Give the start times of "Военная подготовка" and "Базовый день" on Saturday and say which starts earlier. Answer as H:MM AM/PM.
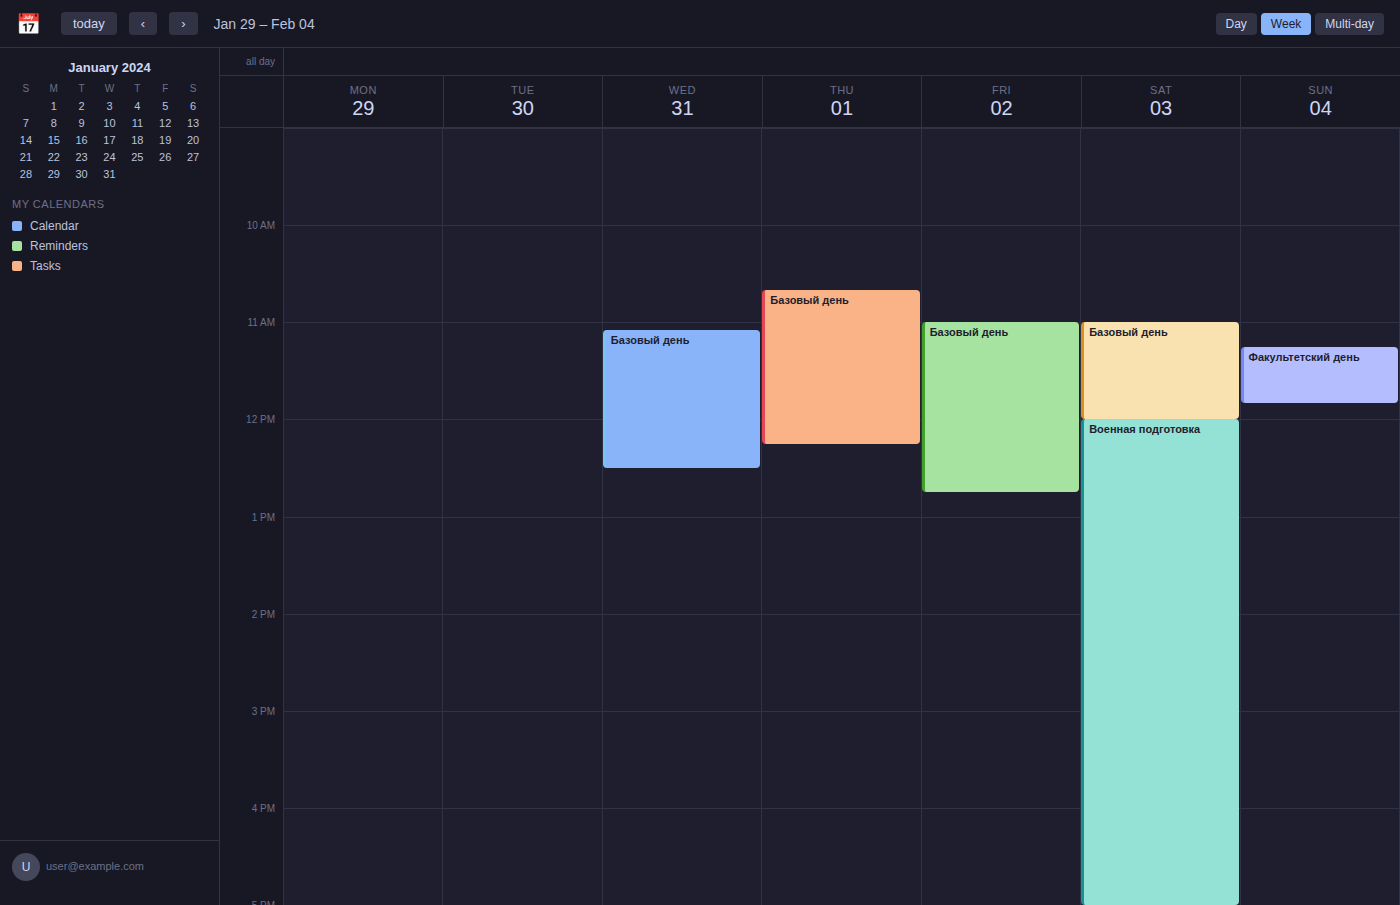
"Базовый день" 11:00 AM; "Военная подготовка" 12:00 PM.